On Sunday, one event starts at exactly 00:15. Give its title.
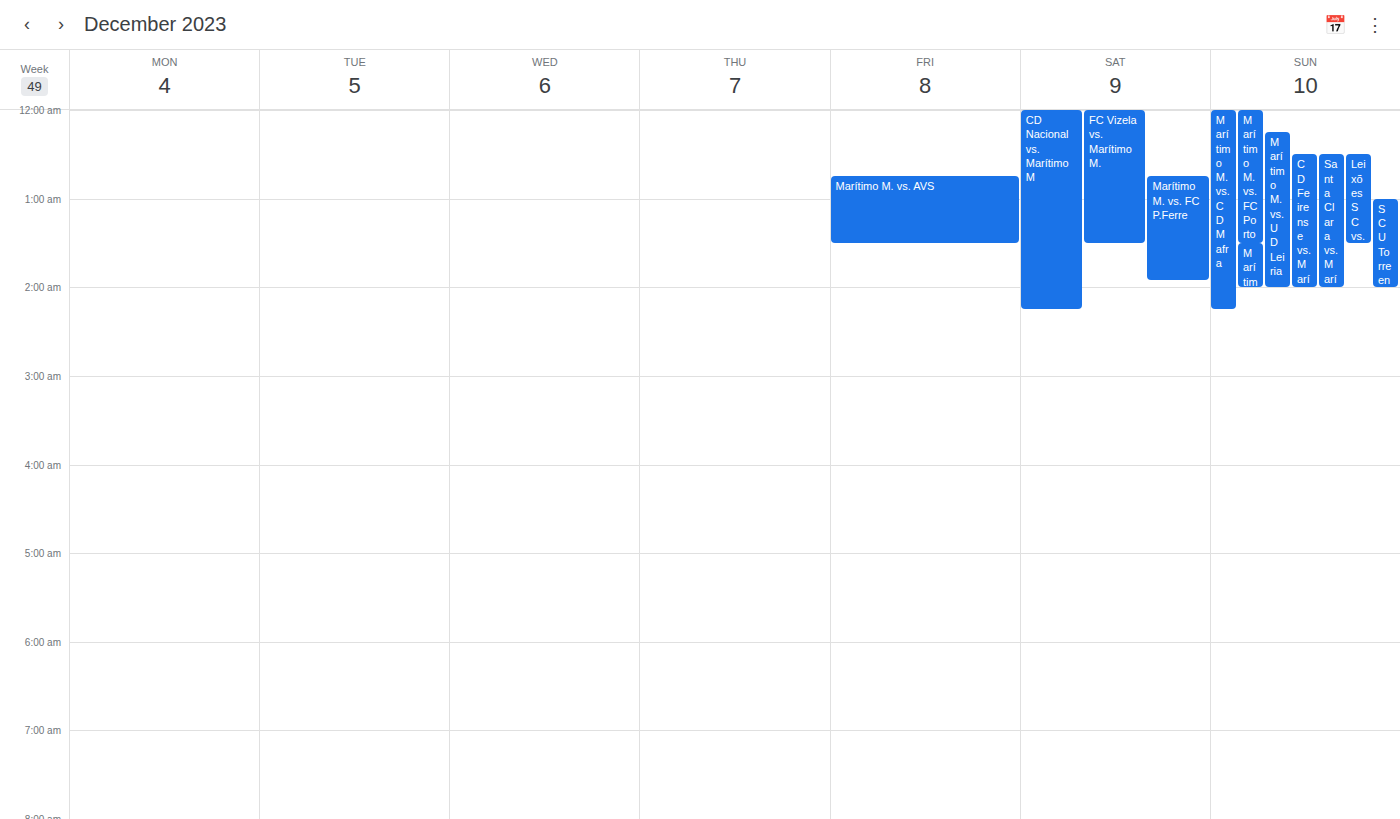
"Marítimo M. vs. UD Leiria"